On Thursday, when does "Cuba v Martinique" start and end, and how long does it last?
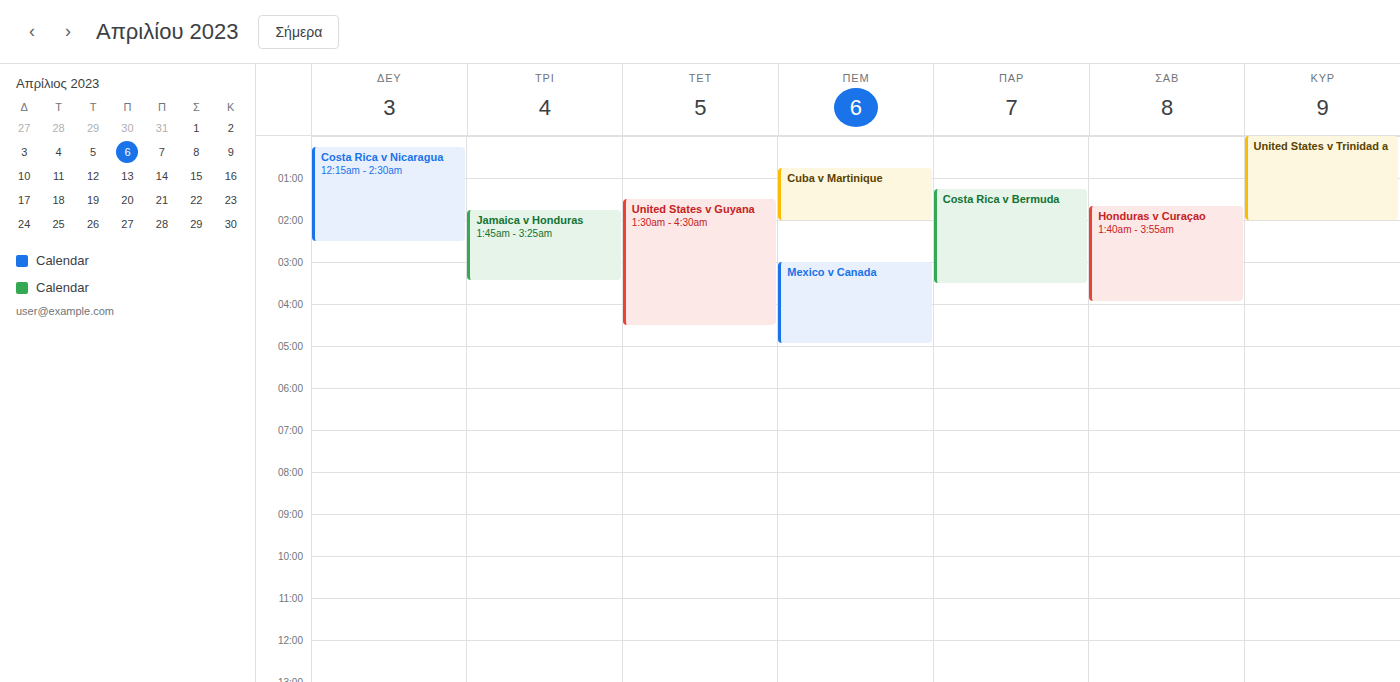
12:45 AM to 2:00 AM, 1 hour 15 minutes